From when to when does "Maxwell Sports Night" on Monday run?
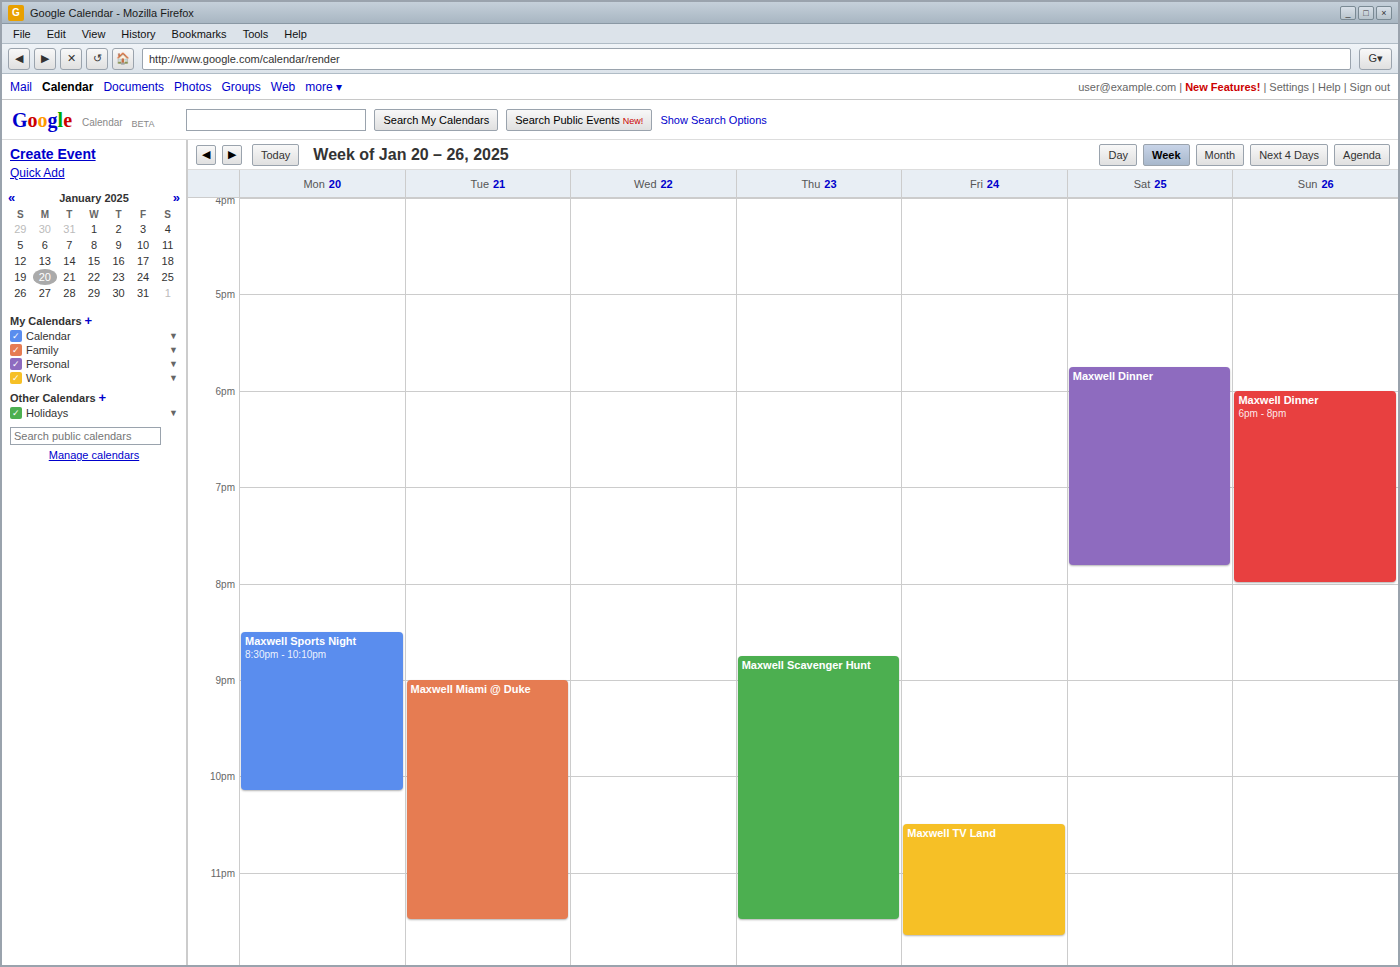
8:30 PM to 10:10 PM